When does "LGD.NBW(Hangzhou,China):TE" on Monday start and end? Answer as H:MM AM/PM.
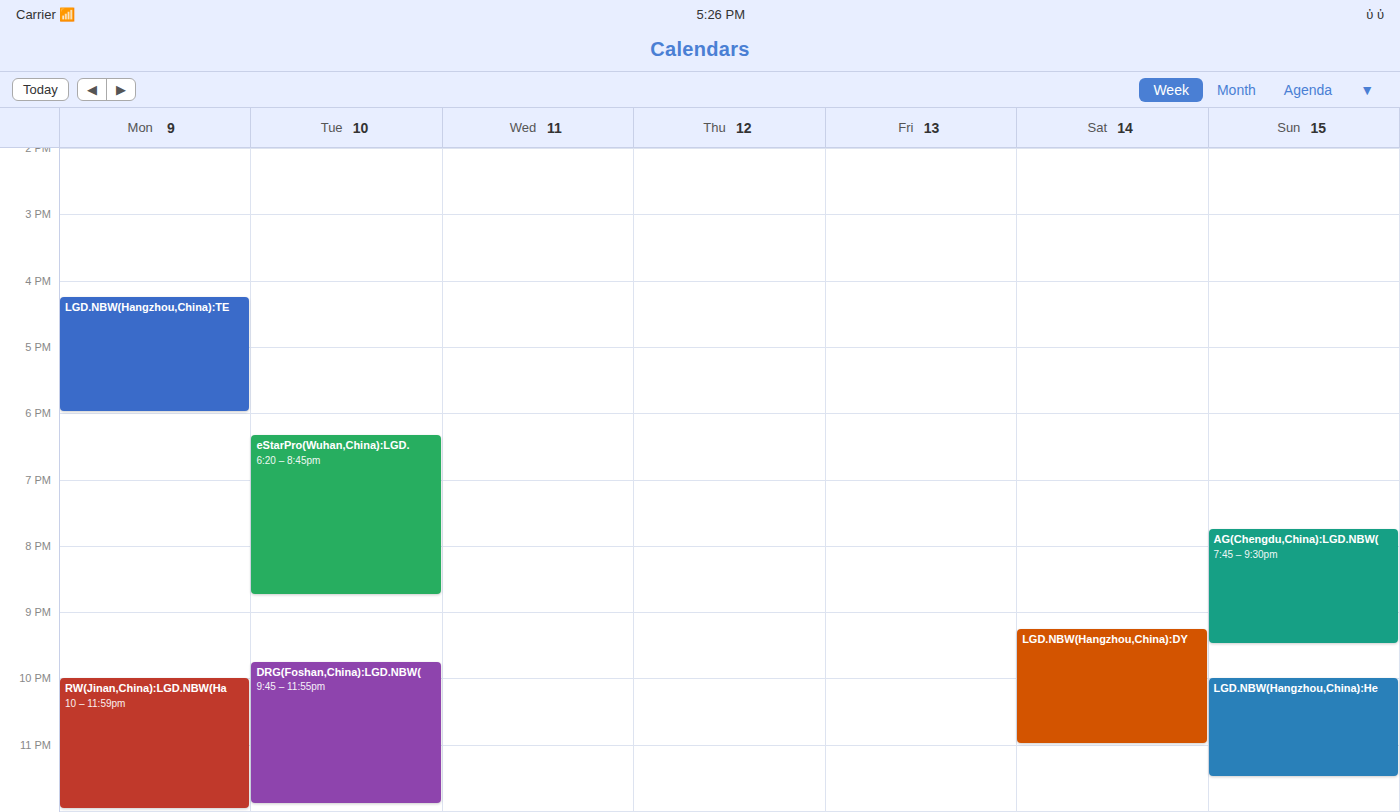
4:15 PM to 6:00 PM